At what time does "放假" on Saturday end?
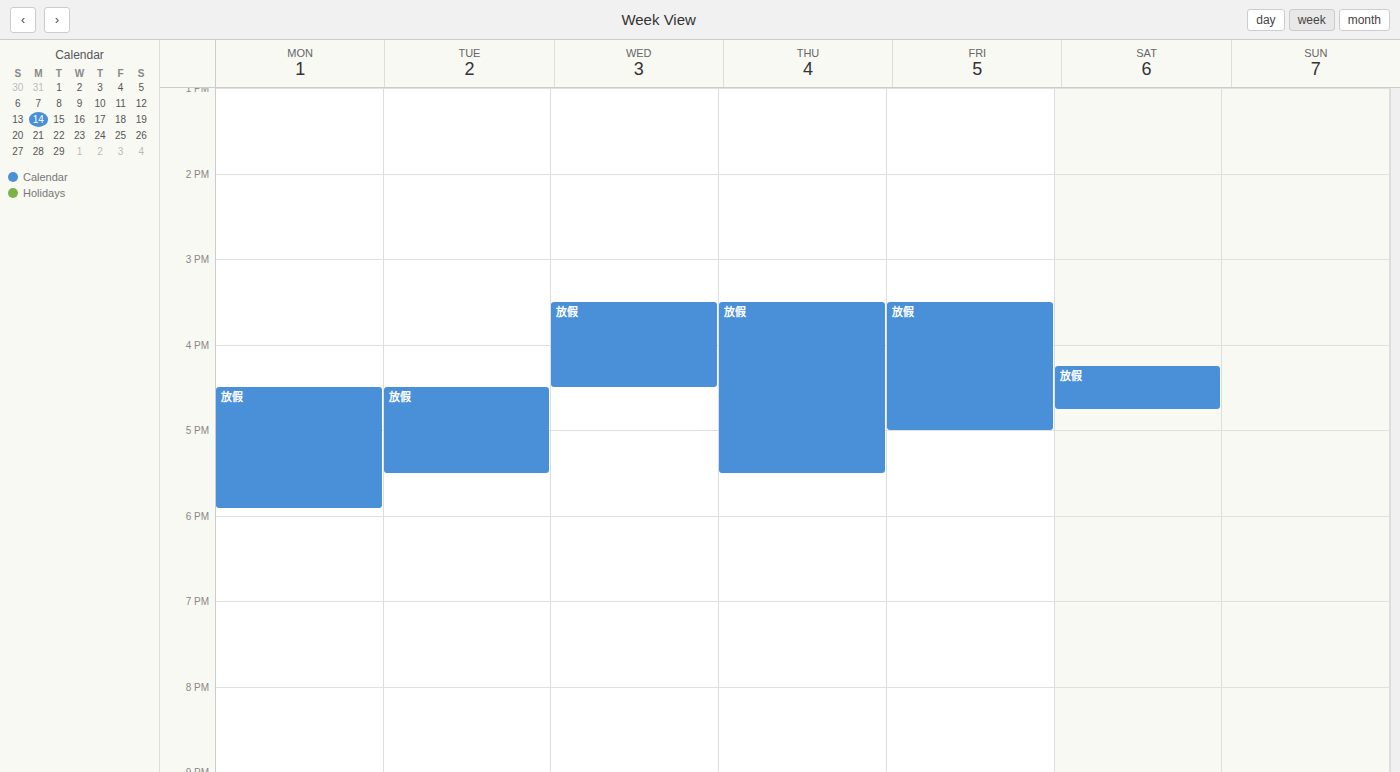
16:45